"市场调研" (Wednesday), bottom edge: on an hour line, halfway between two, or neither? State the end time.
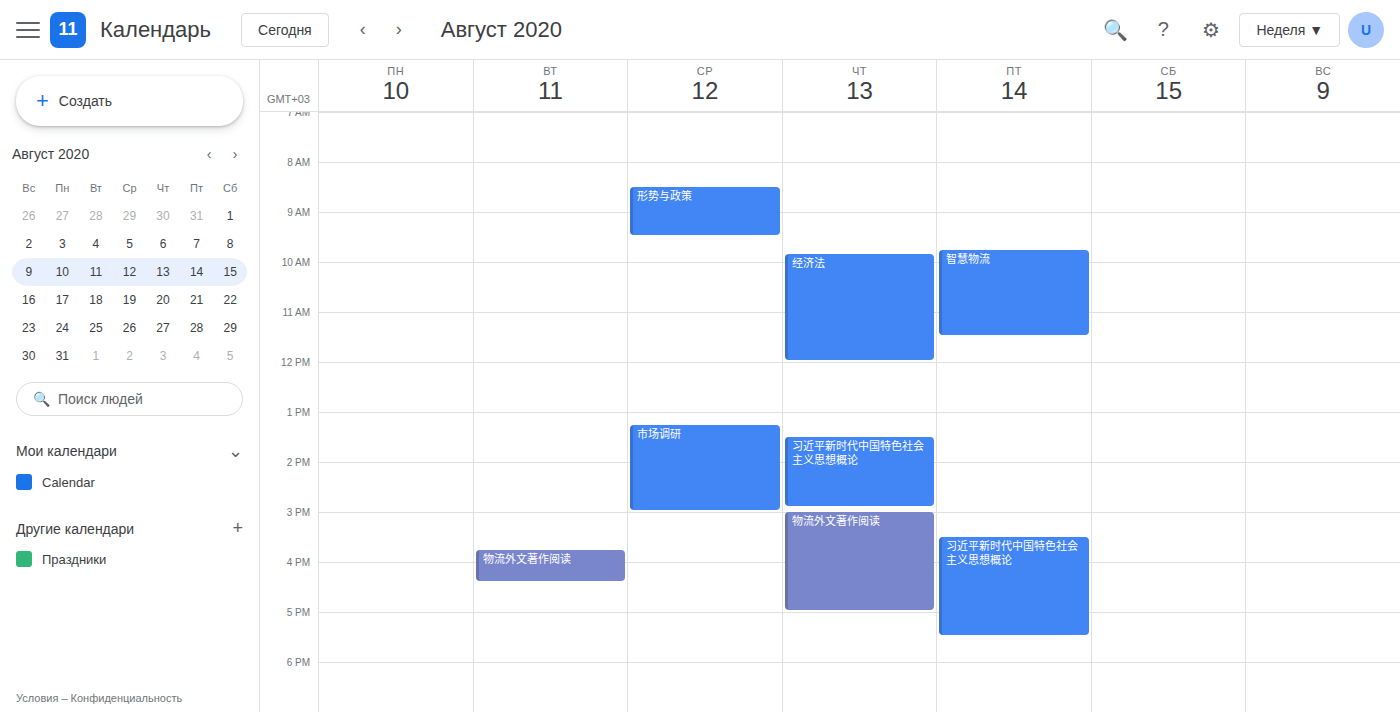
3:00 PM -- exactly on the 3 PM line.